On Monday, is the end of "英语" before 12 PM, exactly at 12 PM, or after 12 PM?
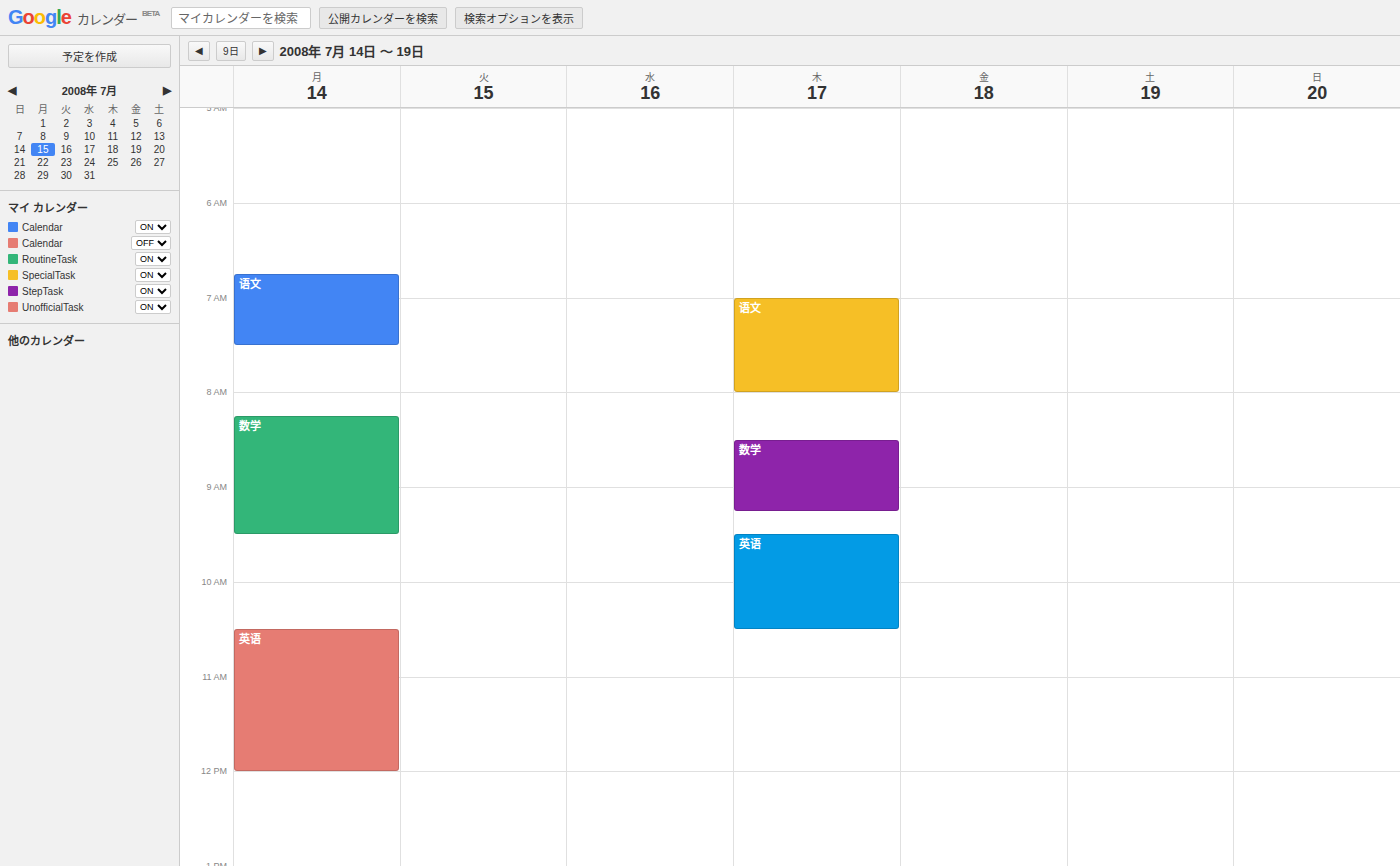
12:00 PM -- exactly at 12 PM, on the 12 PM line.